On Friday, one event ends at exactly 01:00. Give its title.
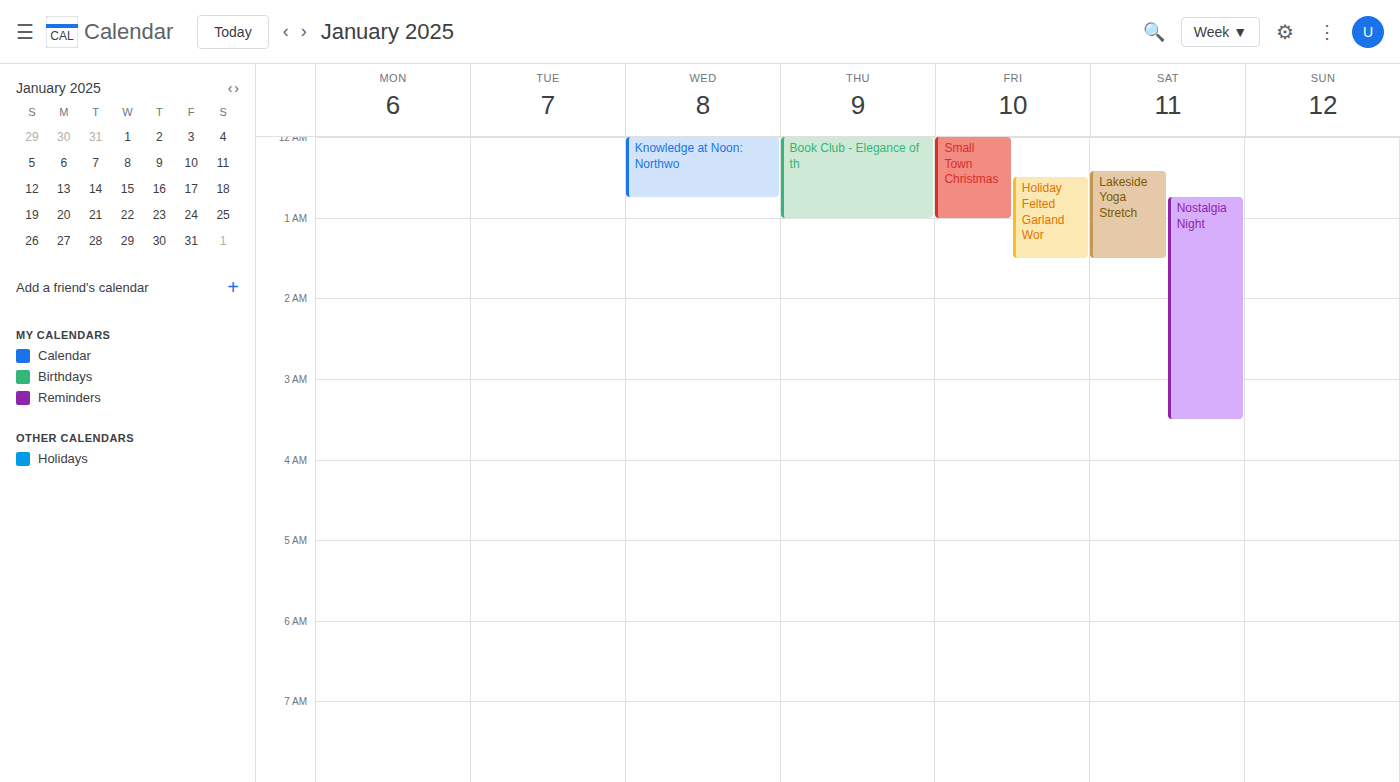
"Small Town Christmas"